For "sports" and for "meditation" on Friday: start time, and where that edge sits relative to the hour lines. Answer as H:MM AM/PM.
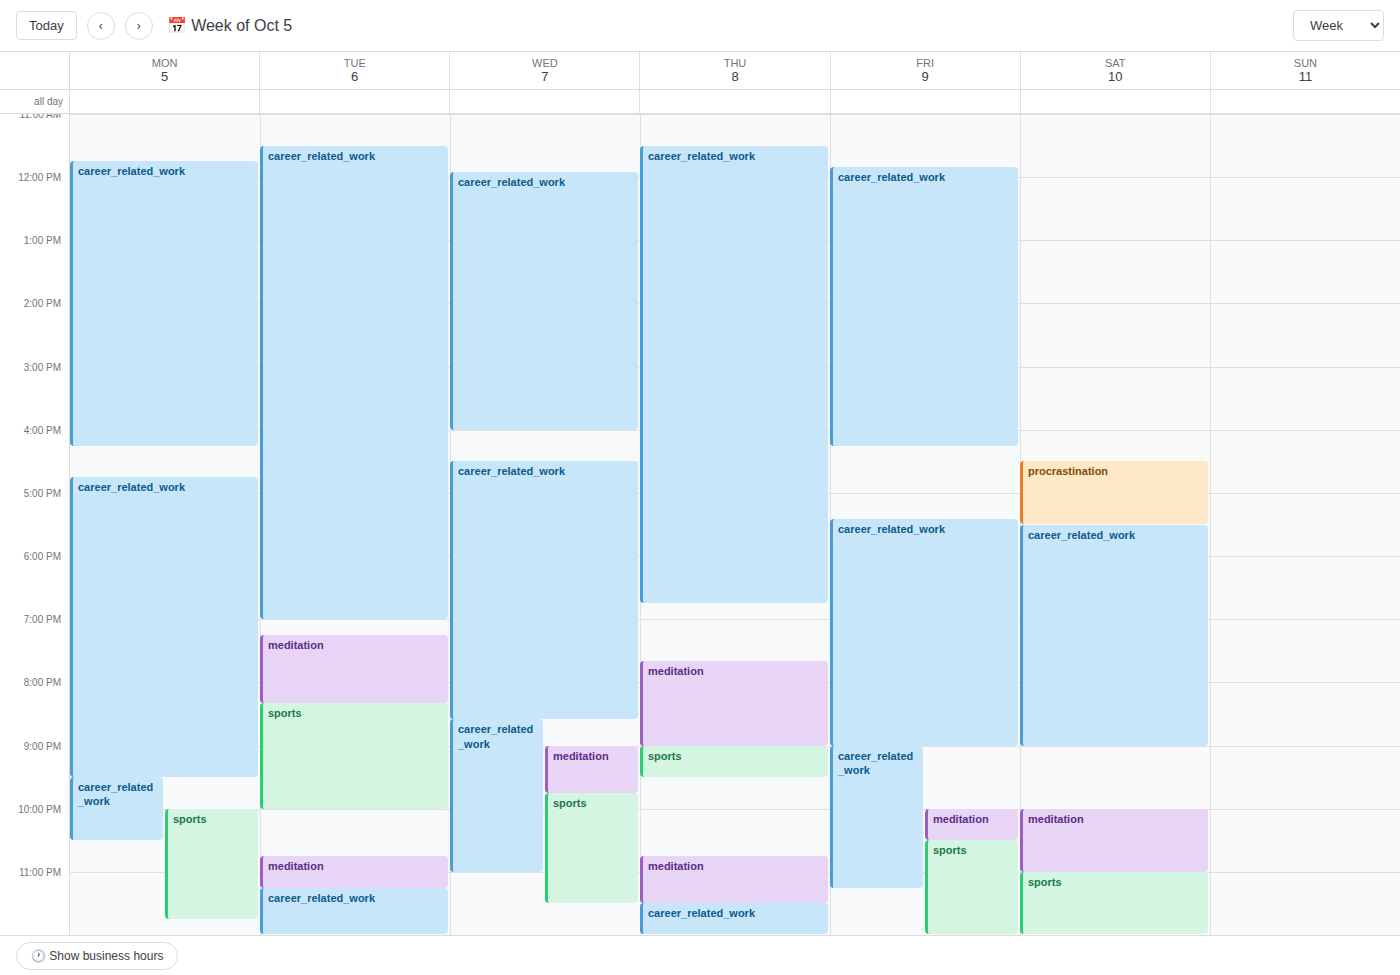
"sports": 10:30 PM, halfway between the 10 PM and 11 PM lines. "meditation": 10:00 PM, exactly on the 10 PM line.